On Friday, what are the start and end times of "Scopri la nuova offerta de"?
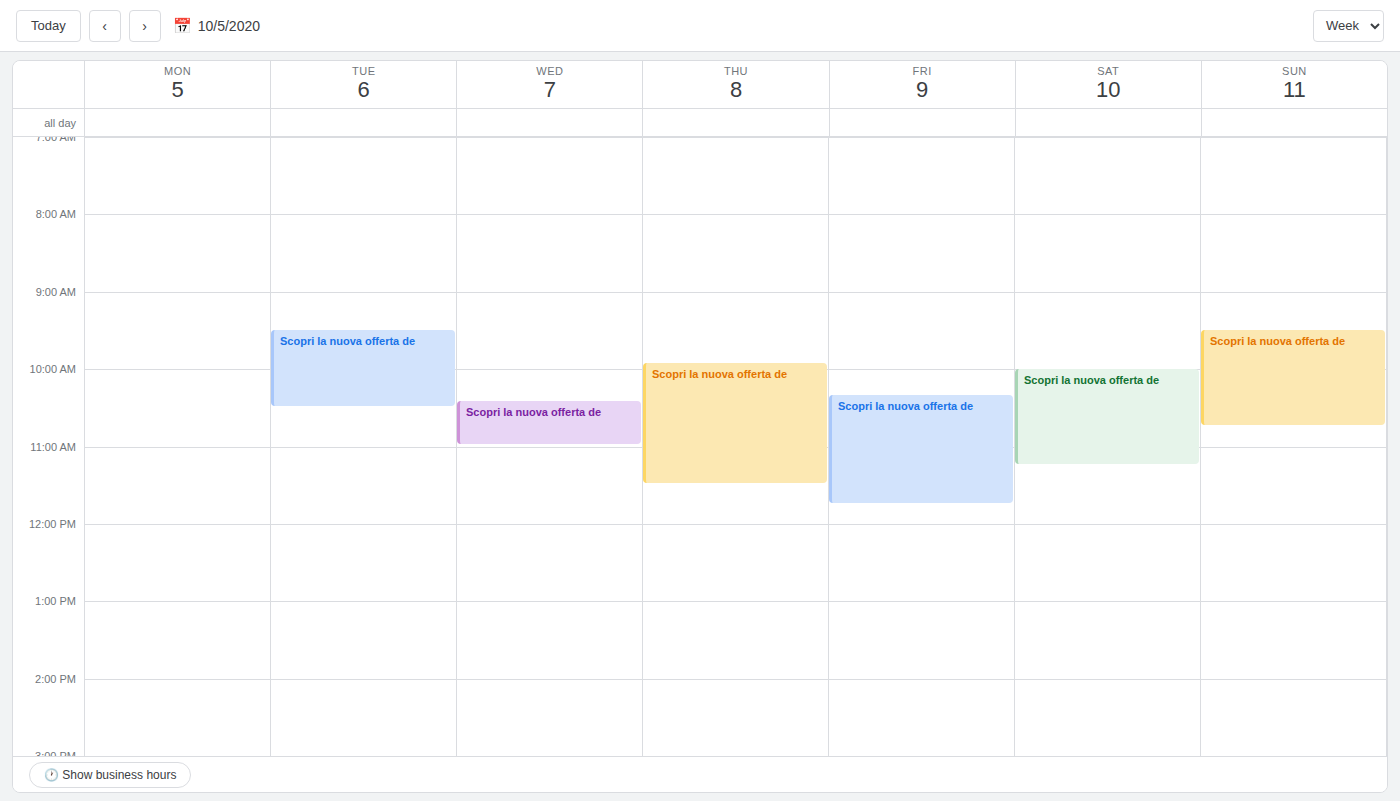
10:20 to 11:45